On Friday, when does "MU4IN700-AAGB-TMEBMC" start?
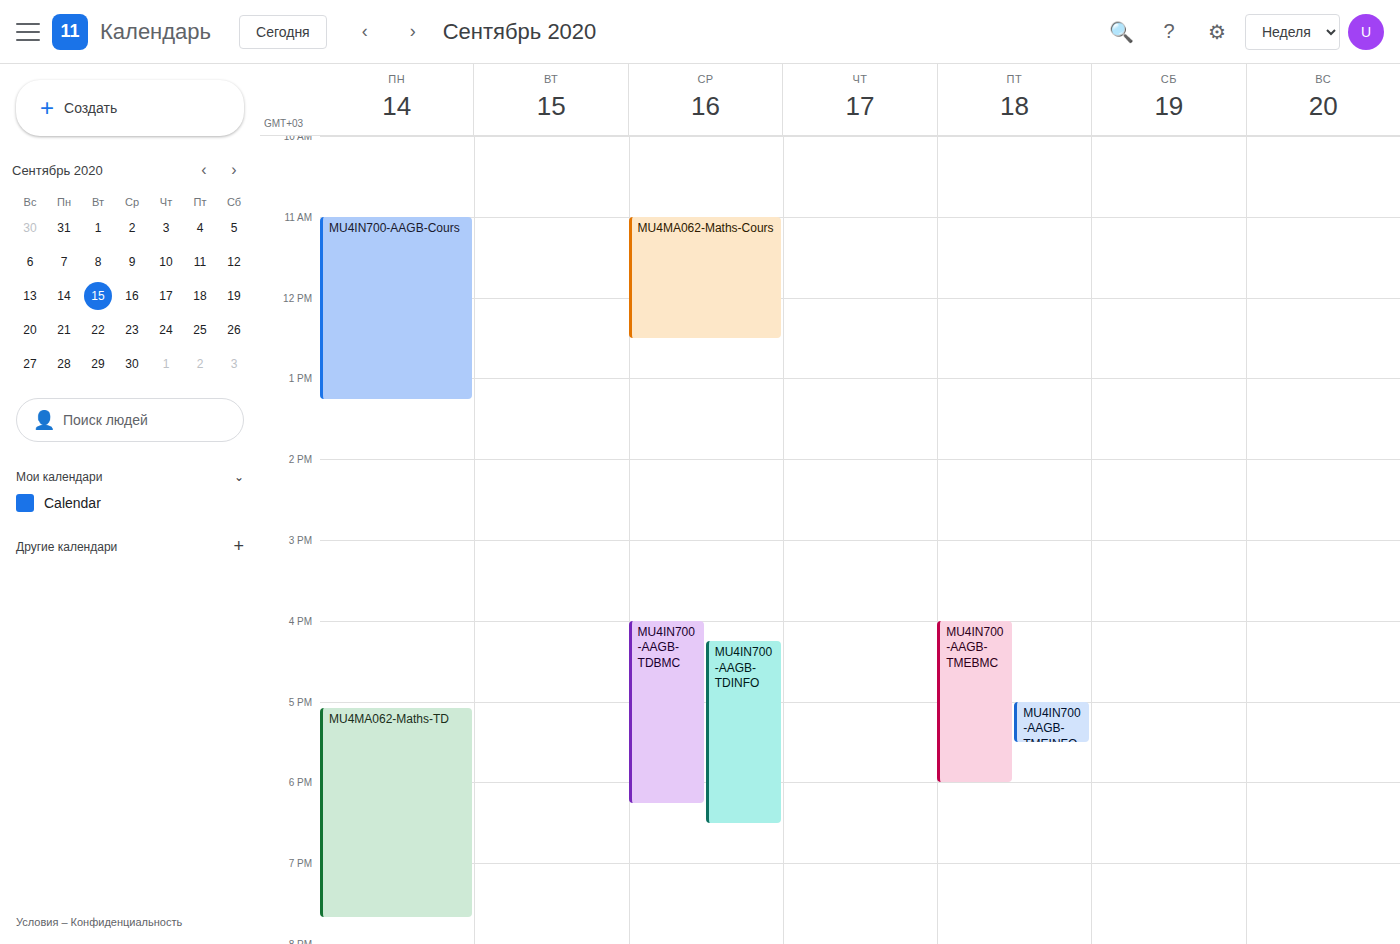
4:00 PM